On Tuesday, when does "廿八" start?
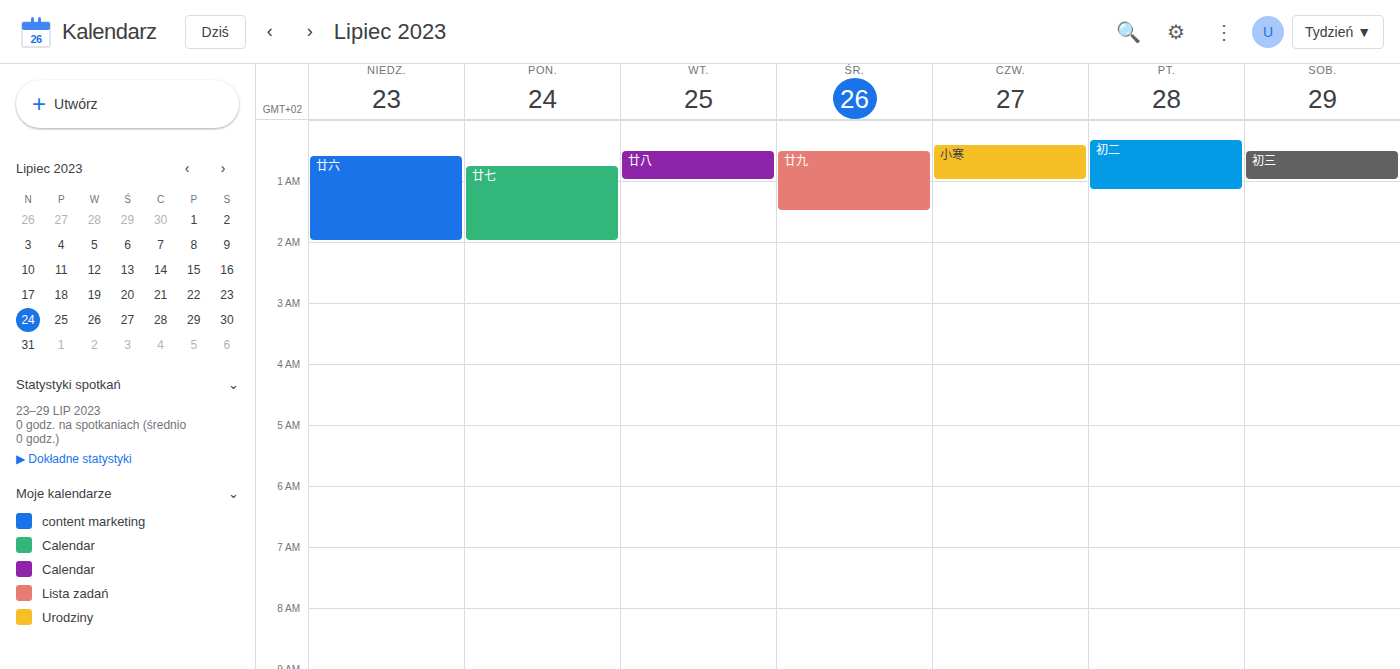
12:30 AM